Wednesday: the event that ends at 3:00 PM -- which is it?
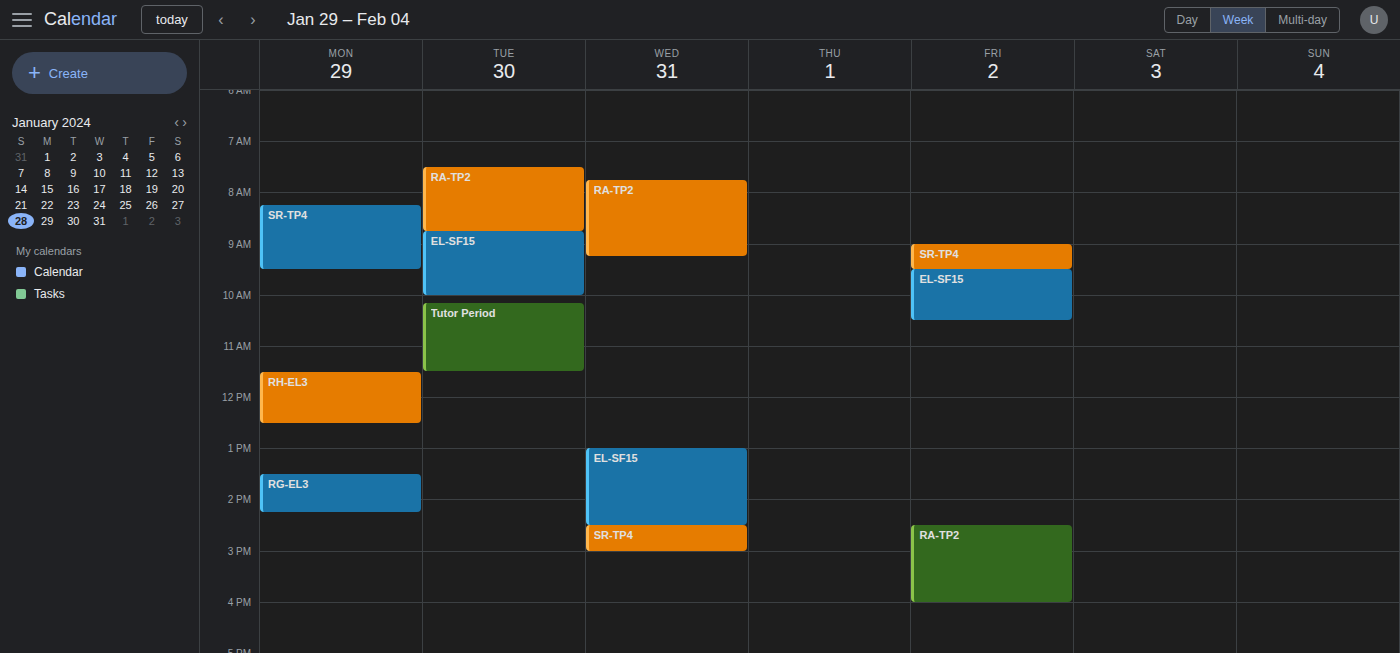
"SR-TP4"